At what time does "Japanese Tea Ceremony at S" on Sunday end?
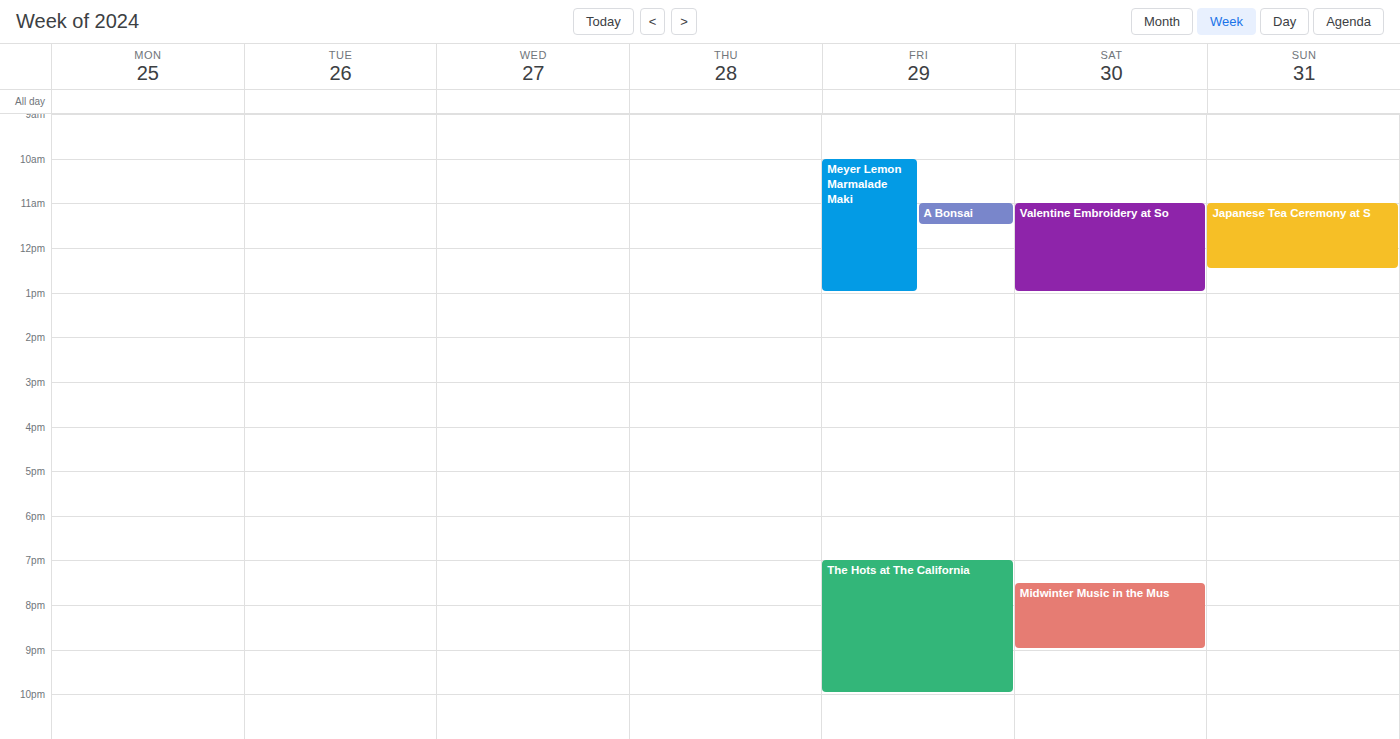
12:30 PM